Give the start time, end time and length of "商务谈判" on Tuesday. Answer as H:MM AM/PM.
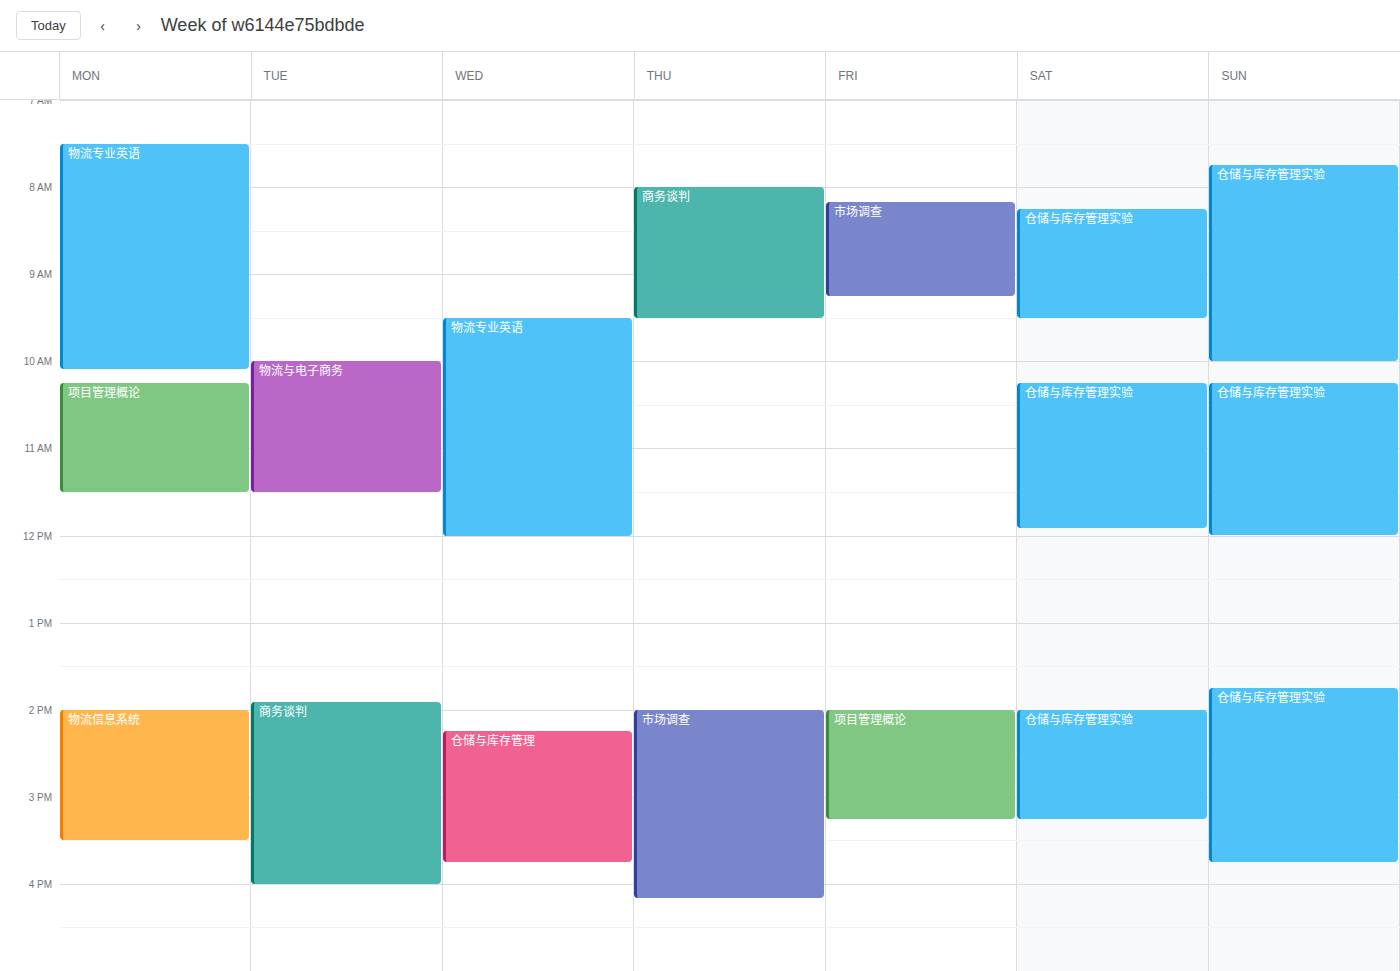
1:55 PM to 4:00 PM, 2 hours 5 minutes